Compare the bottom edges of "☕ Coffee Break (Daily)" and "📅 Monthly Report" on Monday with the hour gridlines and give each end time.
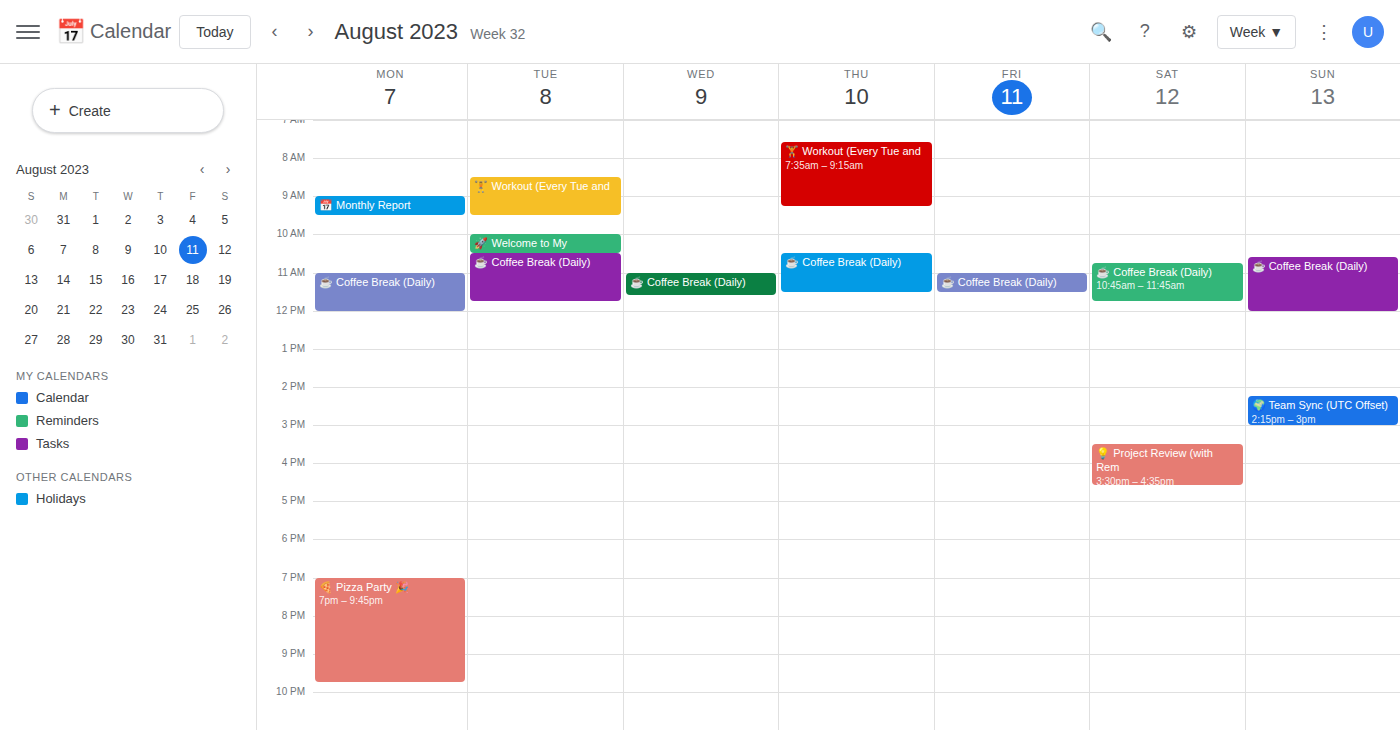
"☕ Coffee Break (Daily)": 12:00 PM, exactly on the 12 PM line. "📅 Monthly Report": 9:30 AM, halfway between the 9 AM and 10 AM lines.